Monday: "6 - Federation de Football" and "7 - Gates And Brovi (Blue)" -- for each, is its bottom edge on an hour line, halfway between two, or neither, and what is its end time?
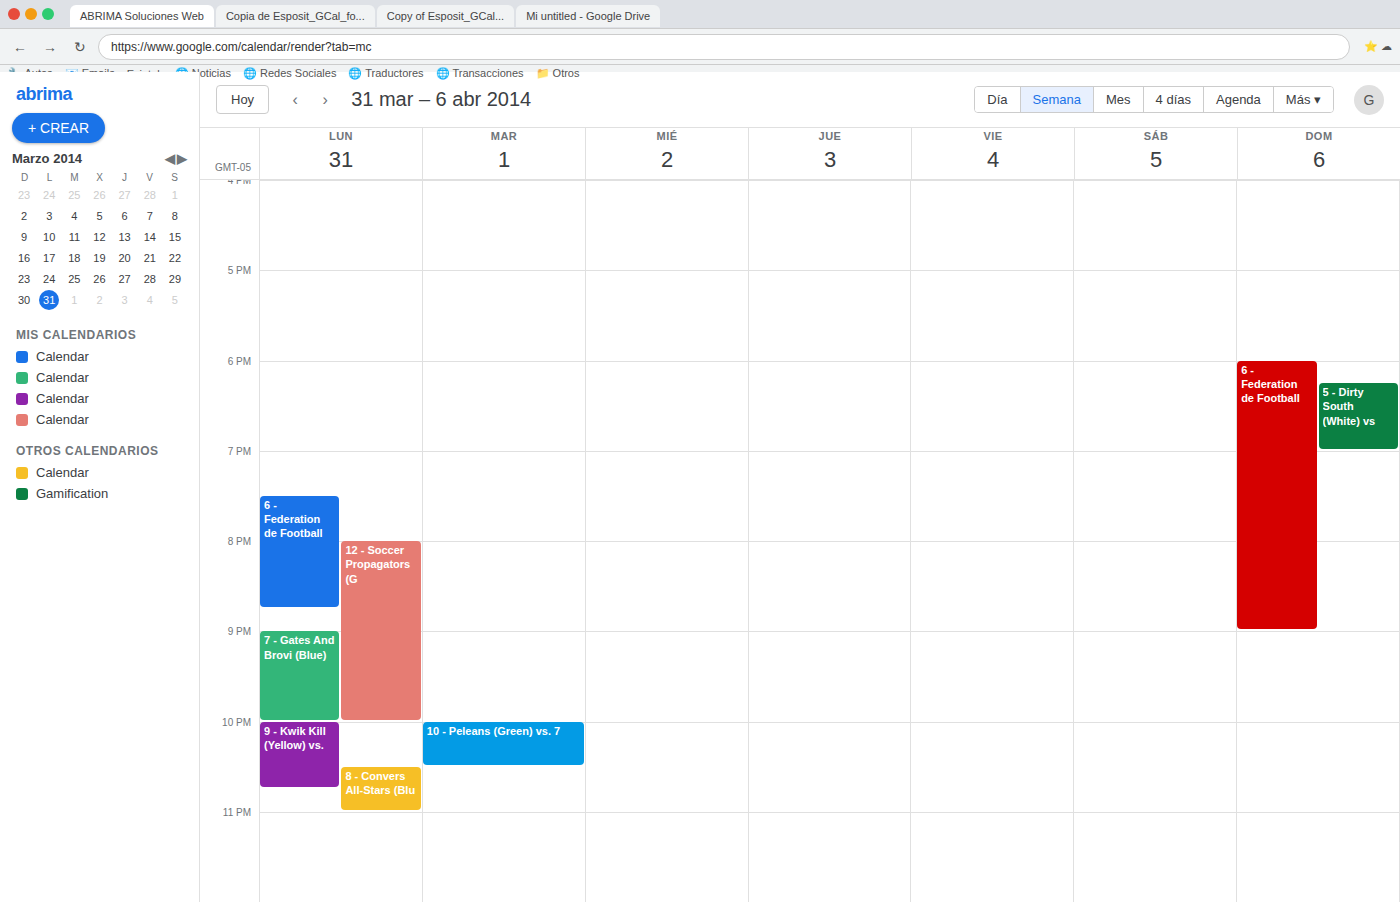
"6 - Federation de Football": 8:45 PM, neither: three quarters of the way from the 8 PM line to the 9 PM line. "7 - Gates And Brovi (Blue)": 10:00 PM, exactly on the 10 PM line.